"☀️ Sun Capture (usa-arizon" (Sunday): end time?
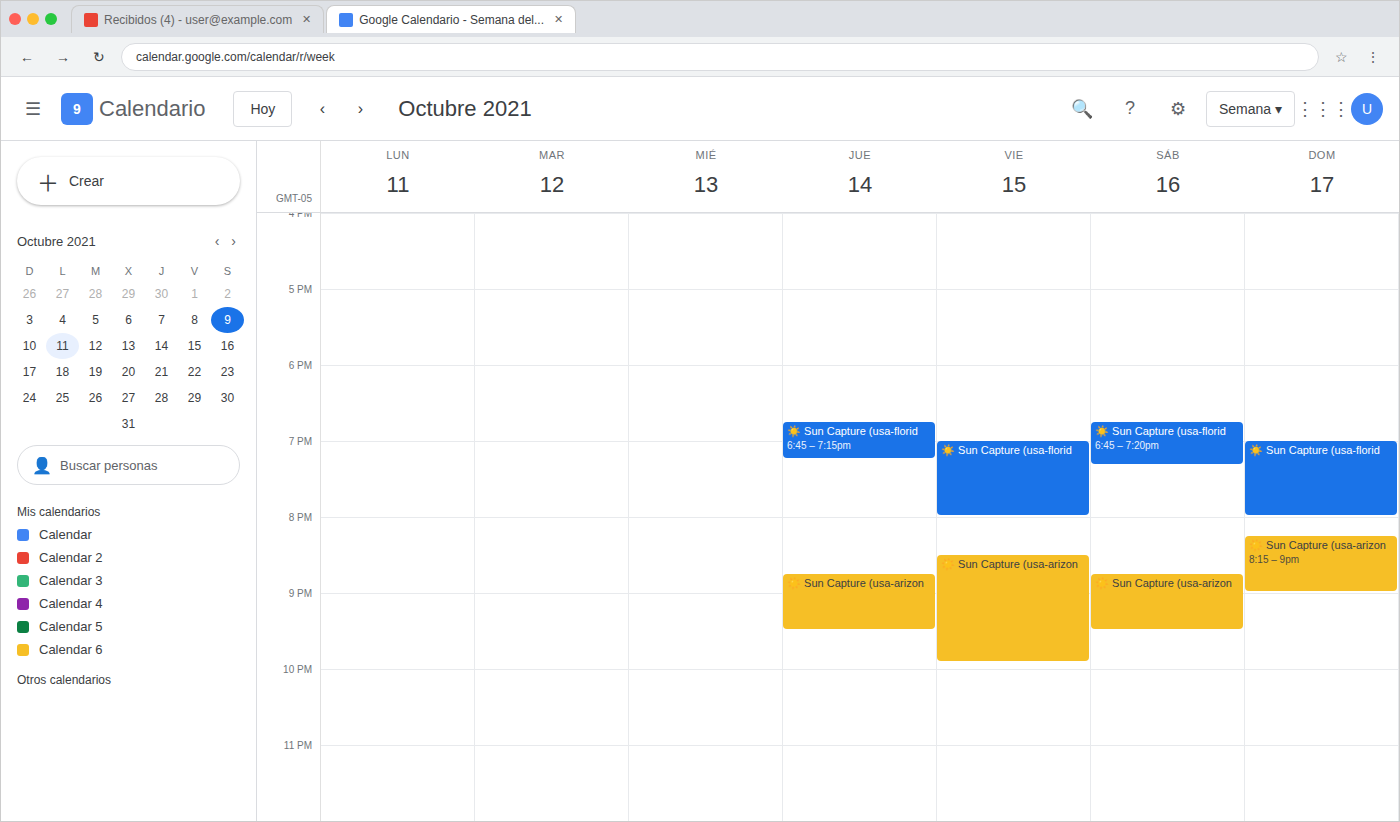
9:00 PM